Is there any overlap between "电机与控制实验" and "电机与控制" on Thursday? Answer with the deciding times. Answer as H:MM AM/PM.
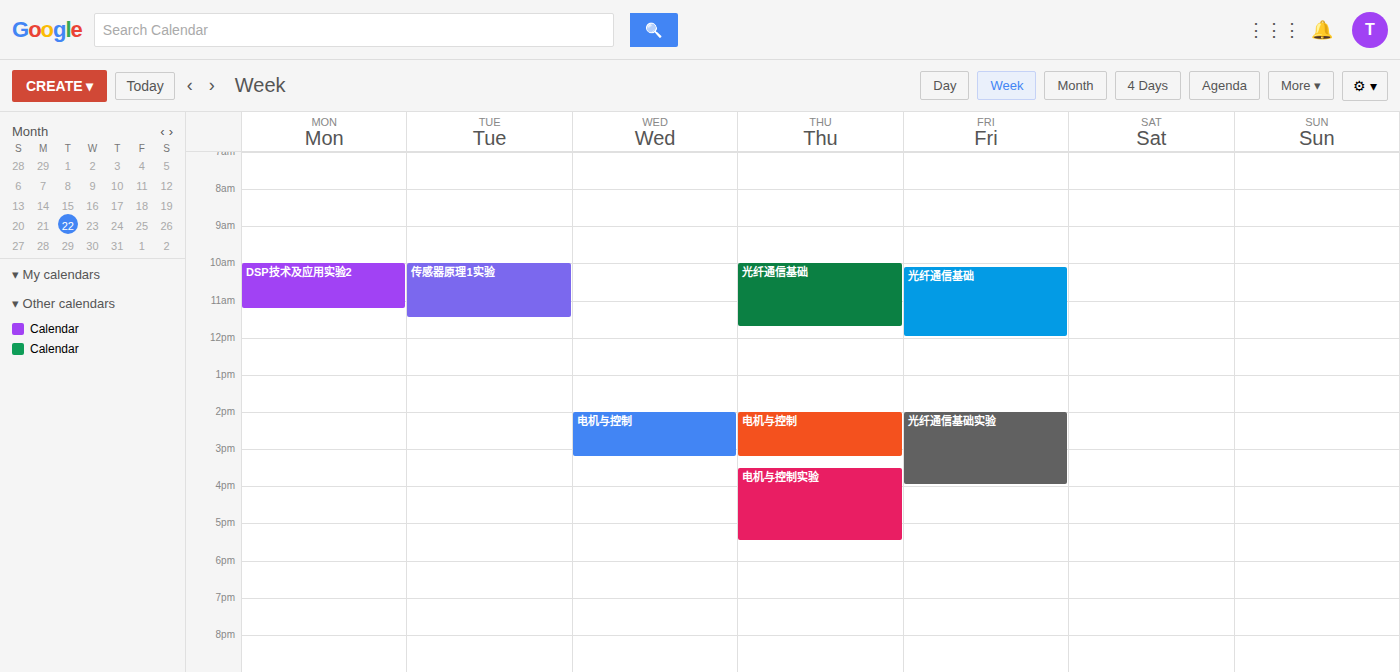
"电机与控制" ends at 3:15 PM and "电机与控制实验" starts at 3:30 PM -- no overlap.